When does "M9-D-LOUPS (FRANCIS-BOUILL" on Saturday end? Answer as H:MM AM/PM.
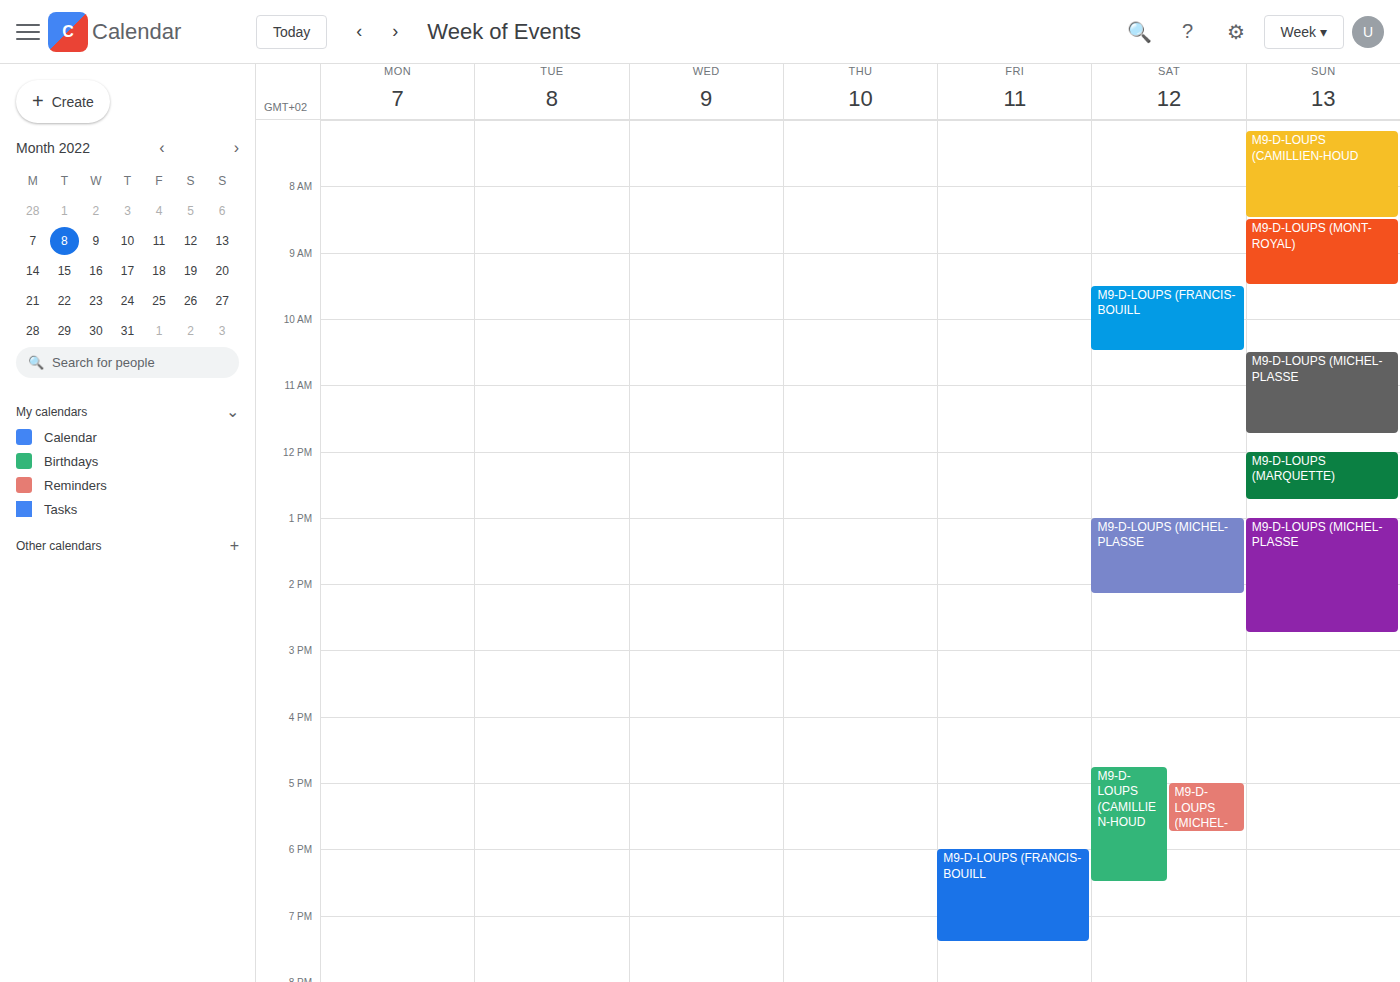
10:30 AM